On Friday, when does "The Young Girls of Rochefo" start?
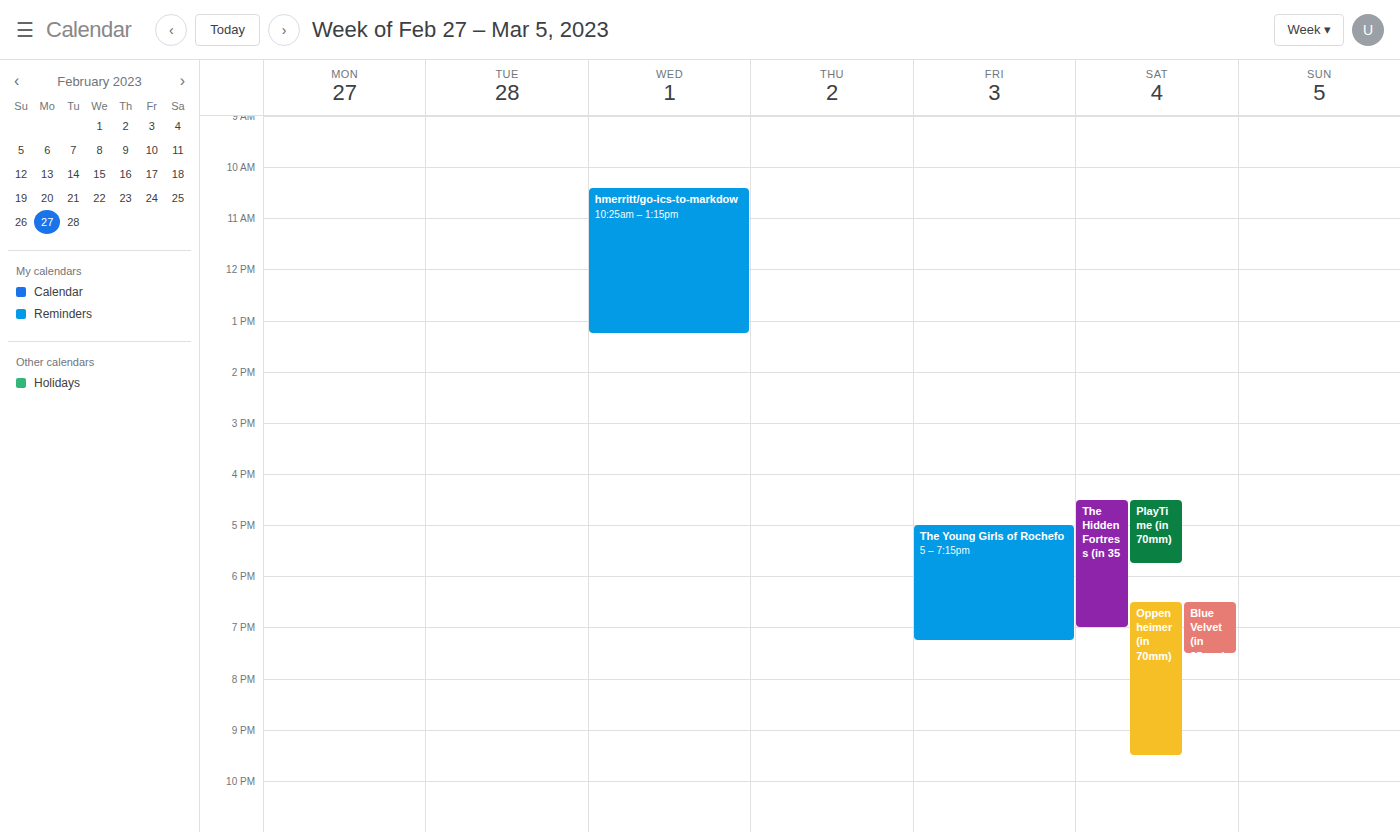
5:00 PM